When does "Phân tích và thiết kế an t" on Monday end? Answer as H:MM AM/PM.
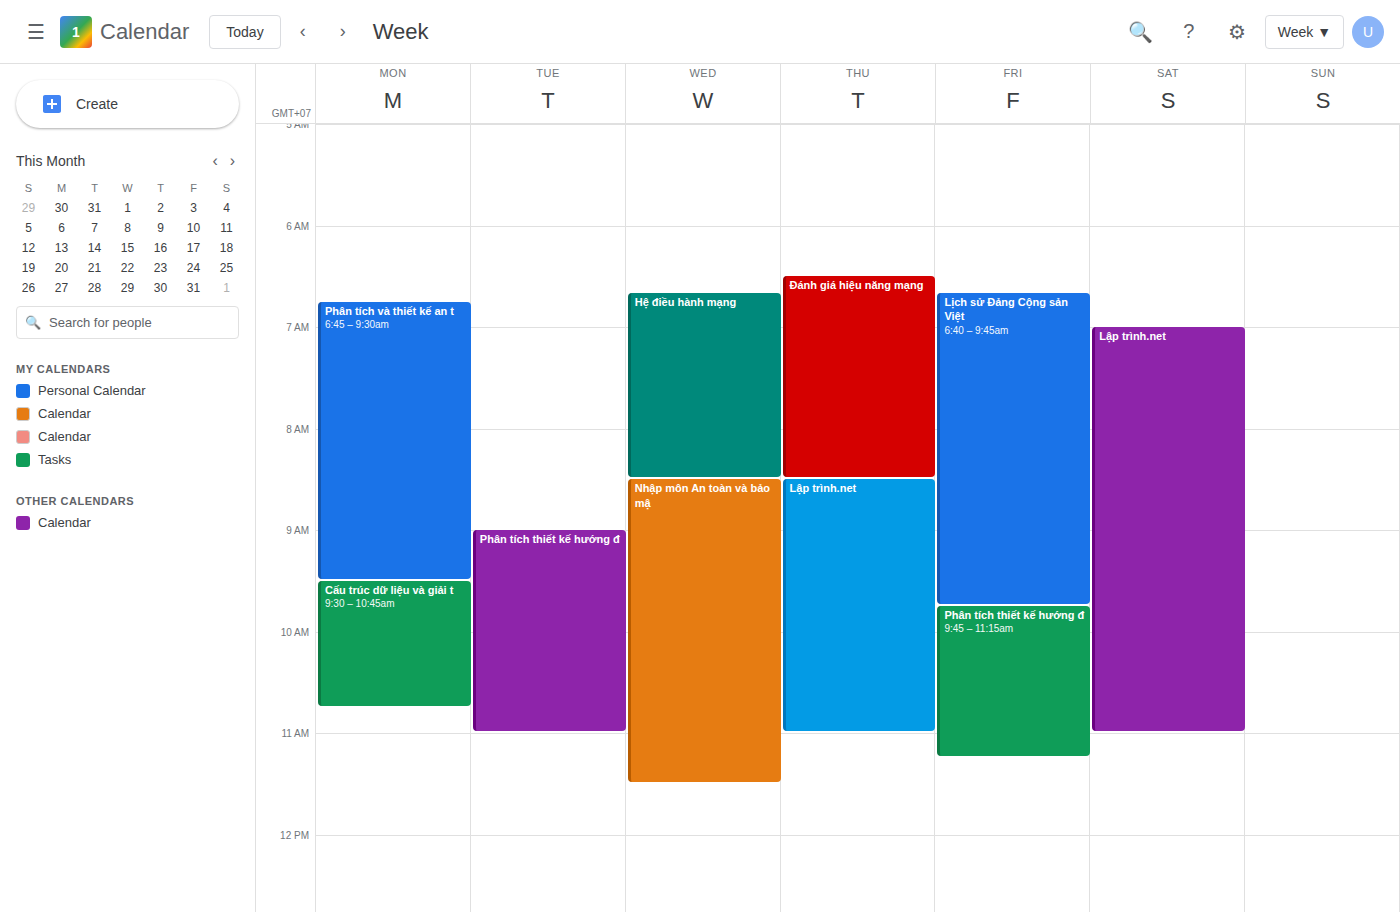
9:30 AM